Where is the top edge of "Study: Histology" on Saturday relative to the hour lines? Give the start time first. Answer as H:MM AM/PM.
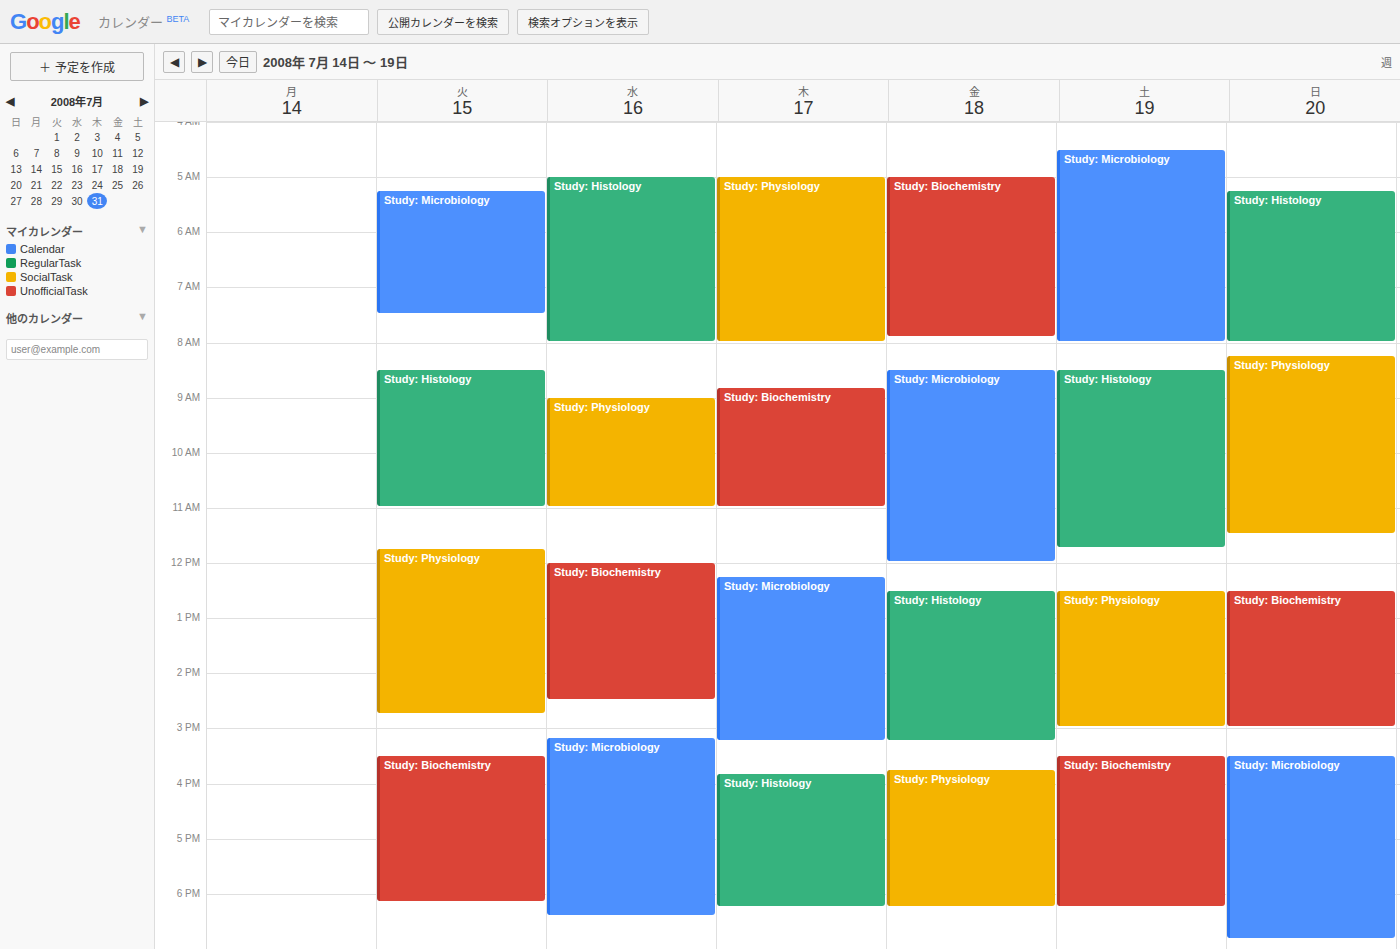
8:30 AM -- halfway between the 8 AM and 9 AM lines.